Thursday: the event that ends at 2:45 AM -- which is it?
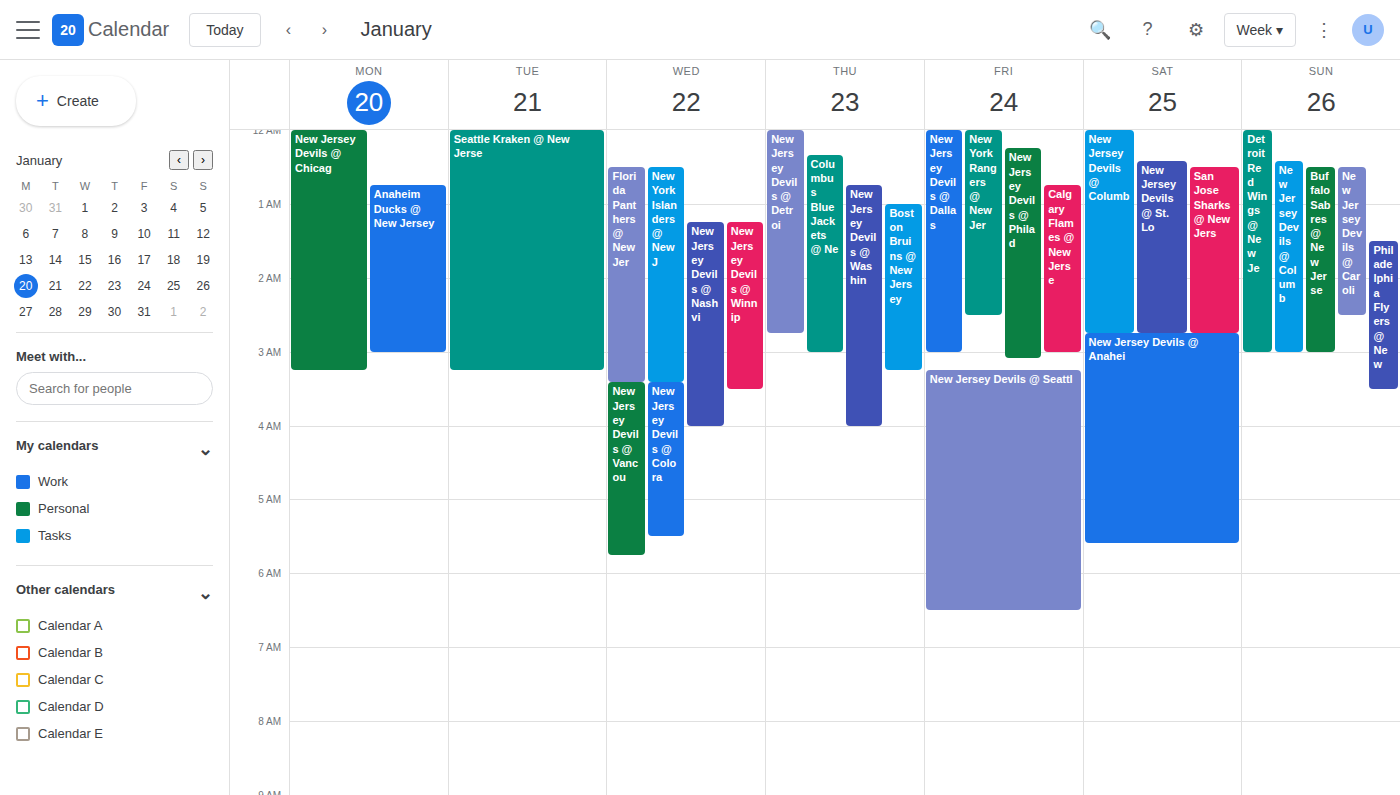
"New Jersey Devils @ Detroi"